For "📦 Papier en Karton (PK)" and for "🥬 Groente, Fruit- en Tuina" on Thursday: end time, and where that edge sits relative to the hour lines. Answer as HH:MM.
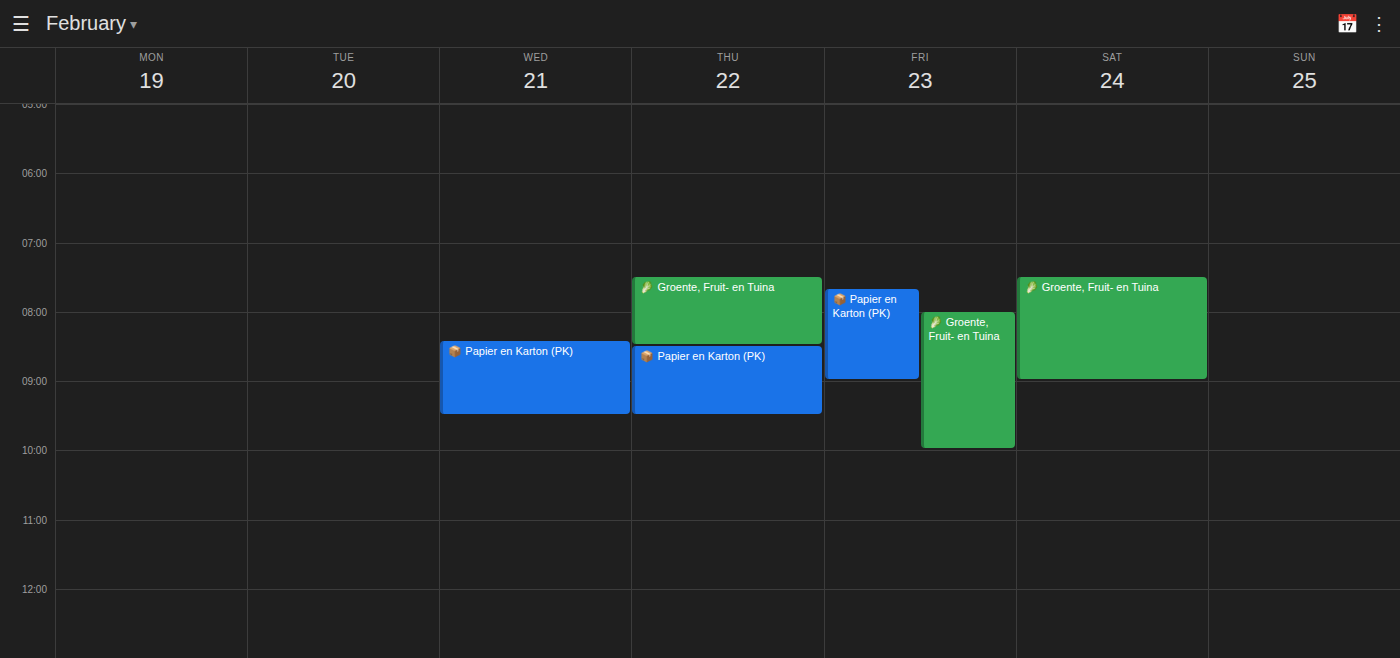
"📦 Papier en Karton (PK)": 09:30, halfway between the 09:00 and 10:00 lines. "🥬 Groente, Fruit- en Tuina": 08:30, halfway between the 08:00 and 09:00 lines.